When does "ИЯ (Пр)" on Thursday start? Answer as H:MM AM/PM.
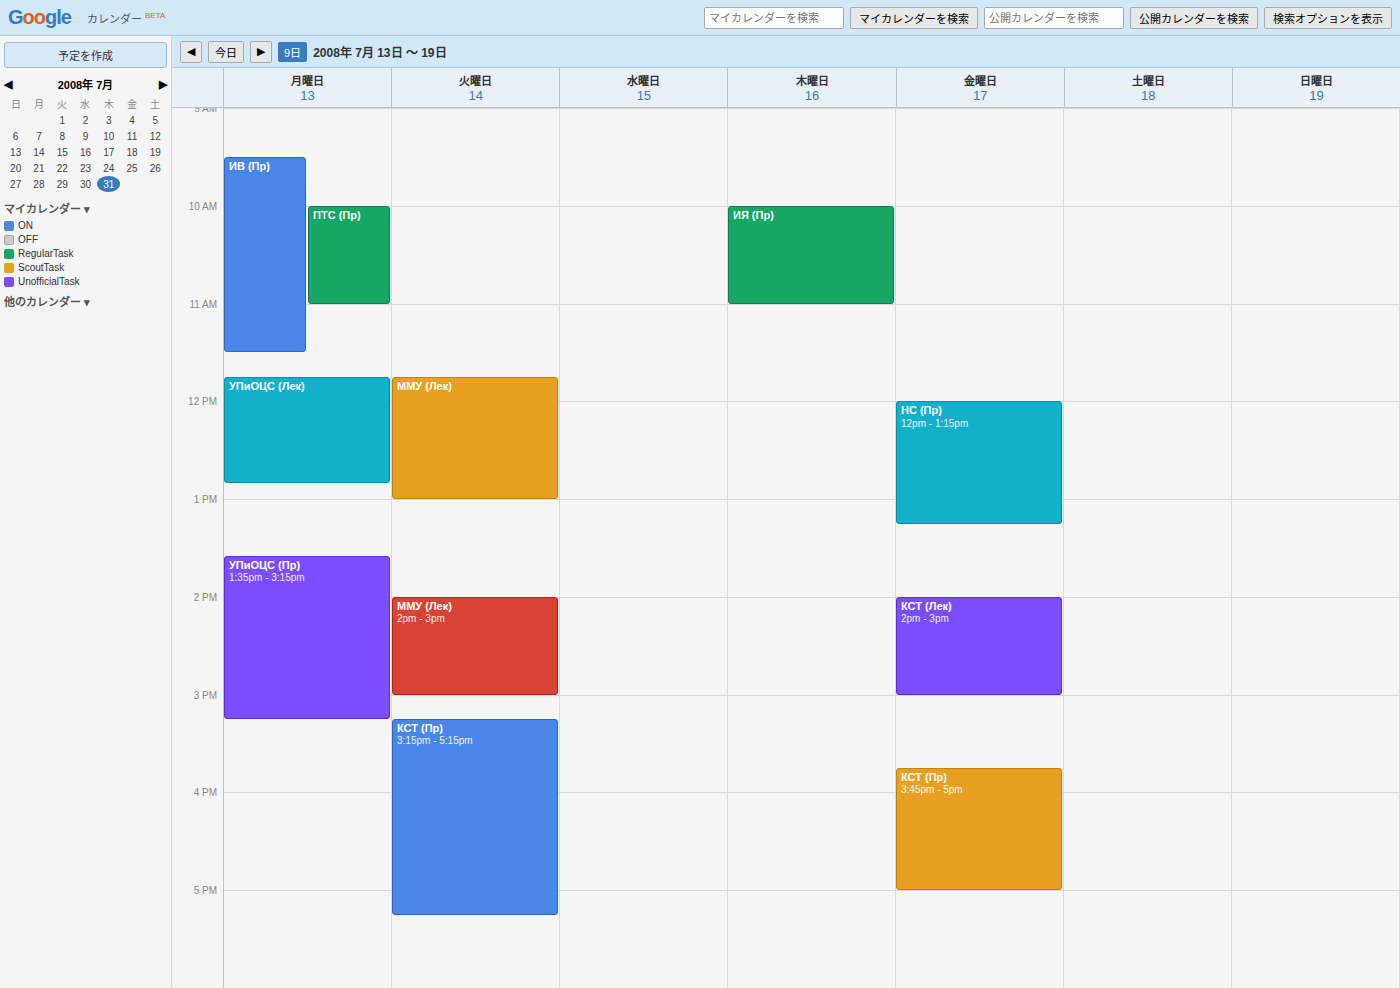
10:00 AM